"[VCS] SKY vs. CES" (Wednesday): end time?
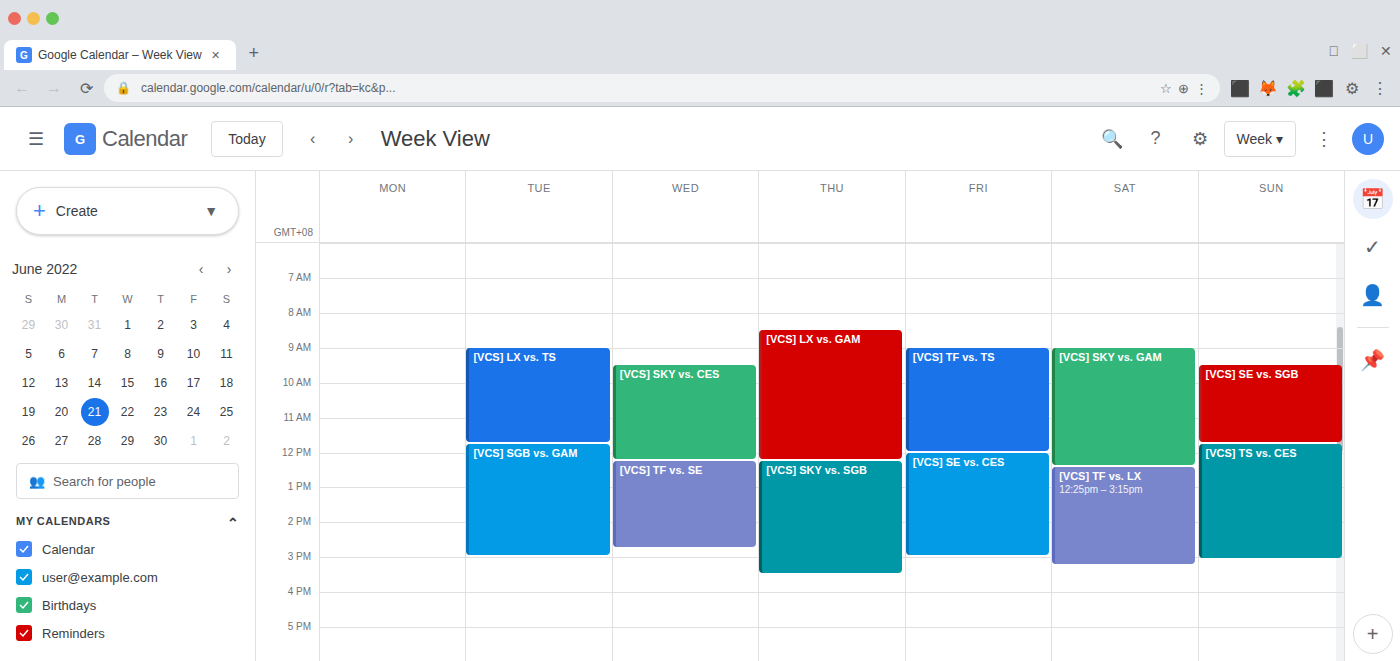
12:15 PM